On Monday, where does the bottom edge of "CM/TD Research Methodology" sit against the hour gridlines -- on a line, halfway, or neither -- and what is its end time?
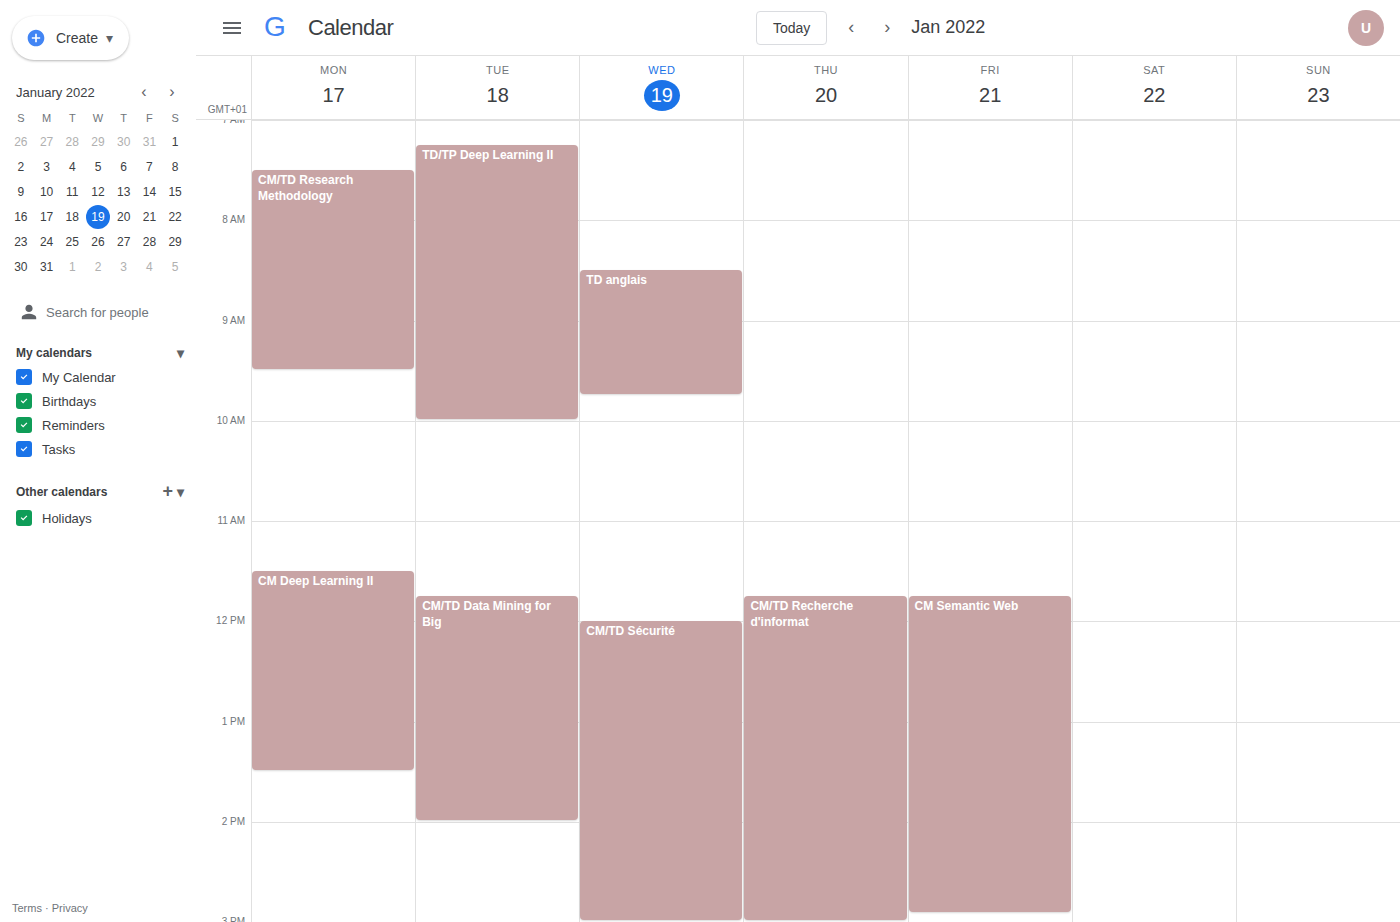
9:30 AM -- halfway between the 9 AM and 10 AM lines.